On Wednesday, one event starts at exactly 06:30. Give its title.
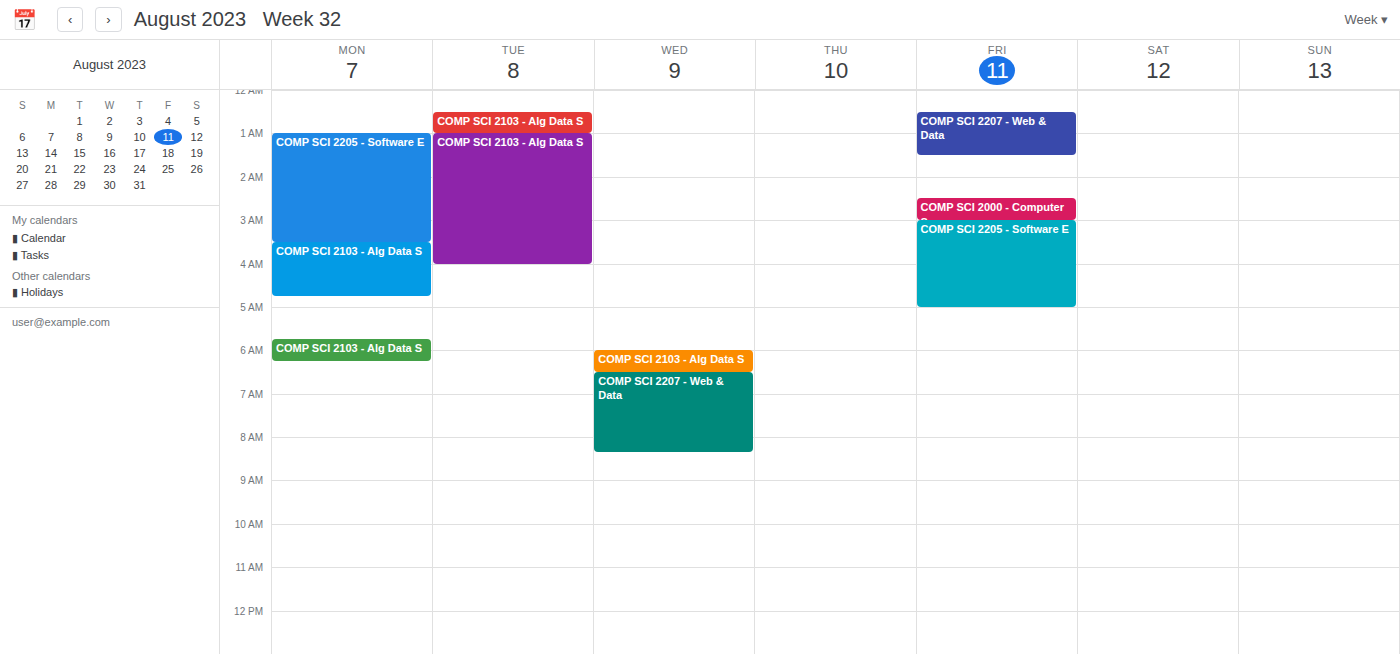
"COMP SCI 2207 - Web & Data"